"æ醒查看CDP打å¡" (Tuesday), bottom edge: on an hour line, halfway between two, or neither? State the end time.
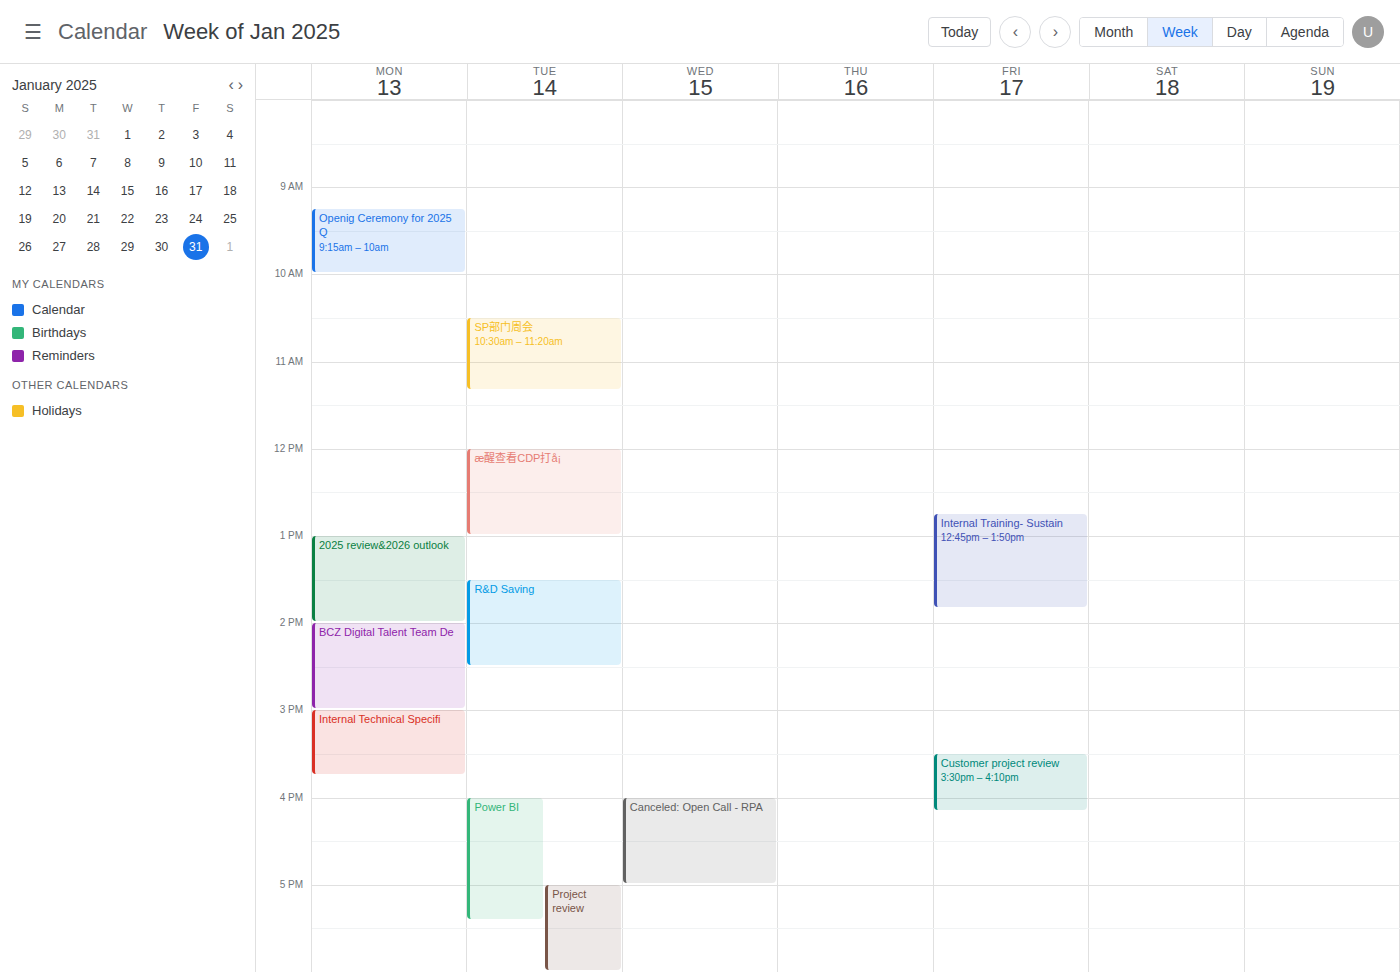
1:00 PM -- exactly on the 1 PM line.